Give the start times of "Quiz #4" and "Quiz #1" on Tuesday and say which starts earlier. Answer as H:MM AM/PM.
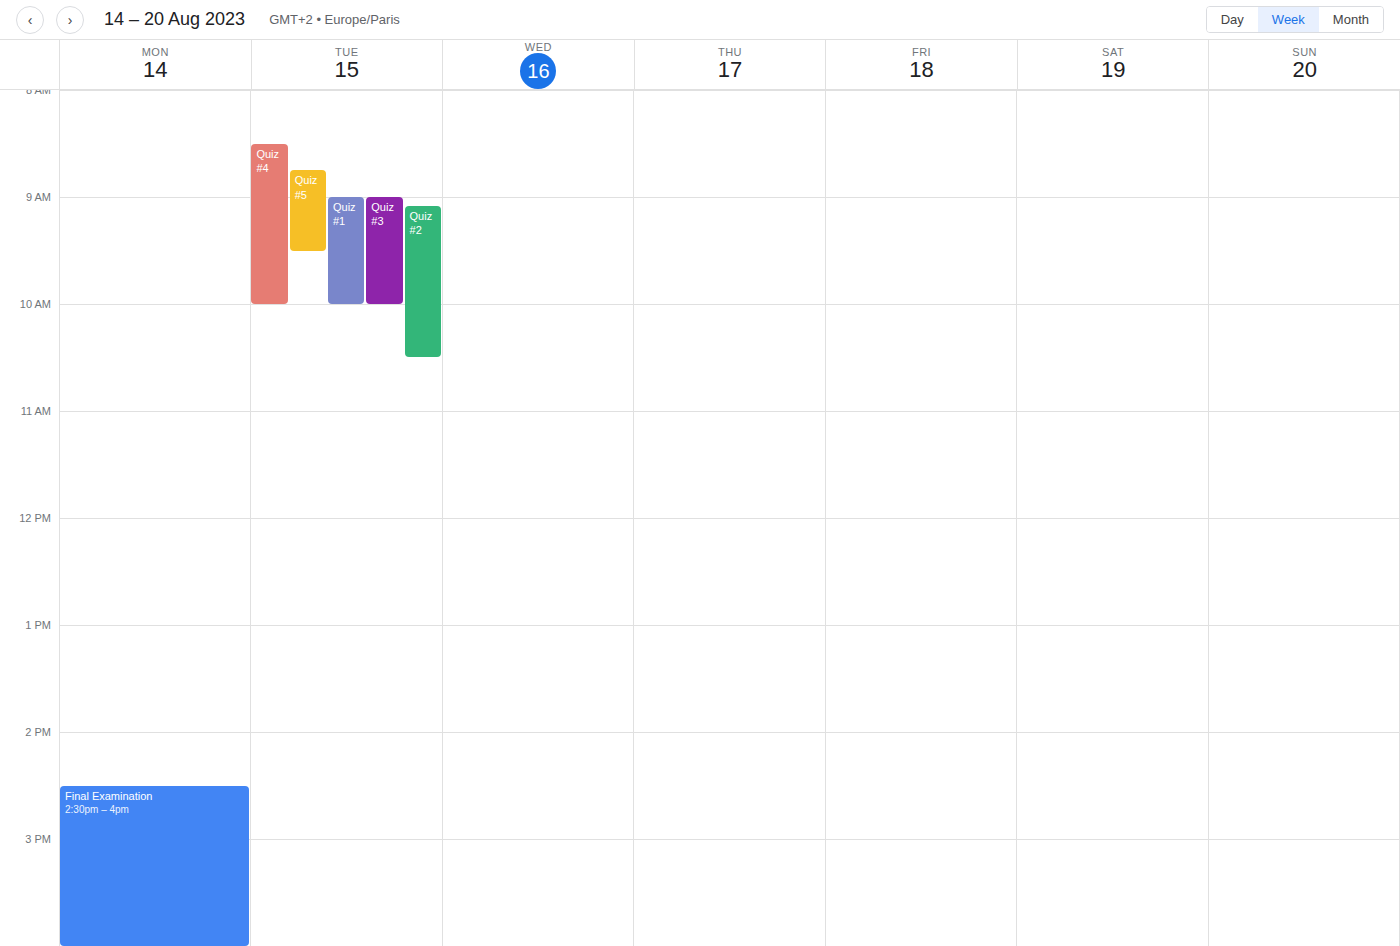
"Quiz #4" 8:30 AM; "Quiz #1" 9:00 AM.